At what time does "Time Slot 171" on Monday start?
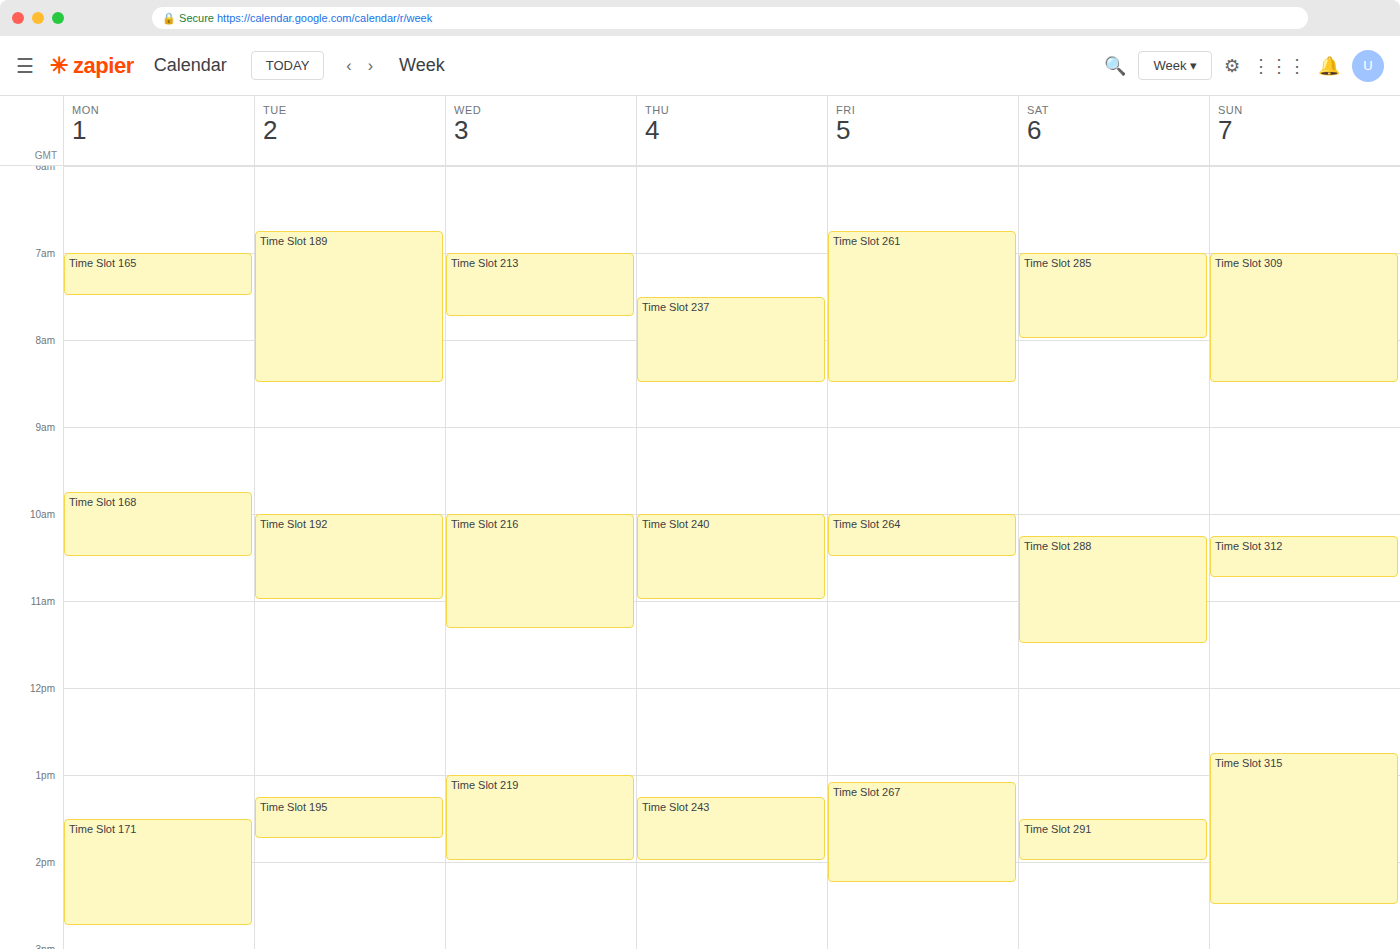
1:30 PM